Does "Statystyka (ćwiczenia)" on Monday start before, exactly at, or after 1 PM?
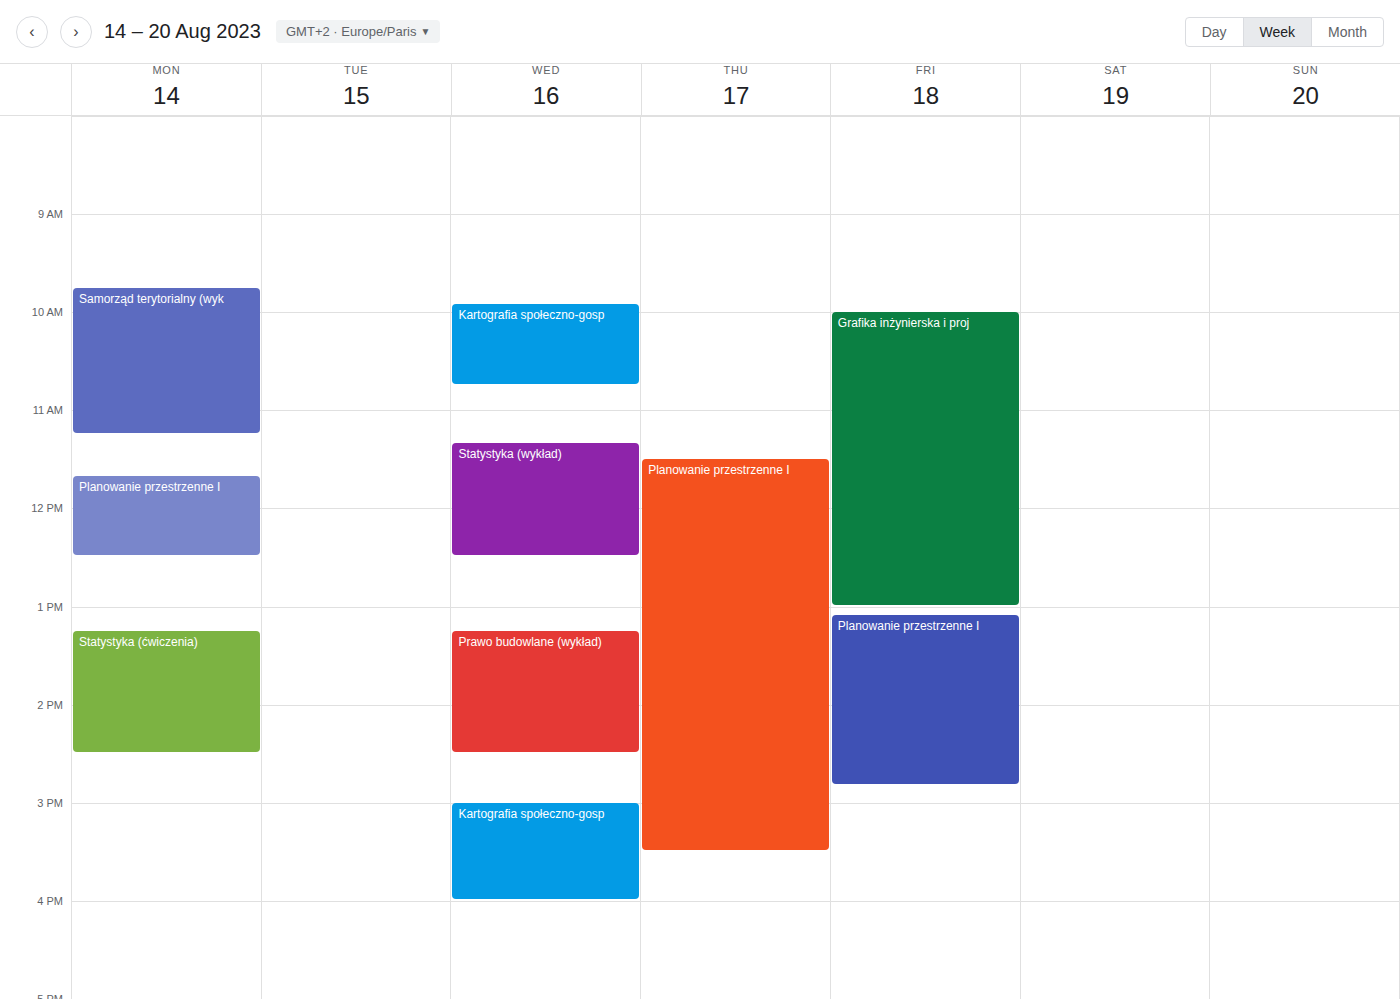
1:15 PM -- after 1 PM, 15 minutes below the 1 PM line.